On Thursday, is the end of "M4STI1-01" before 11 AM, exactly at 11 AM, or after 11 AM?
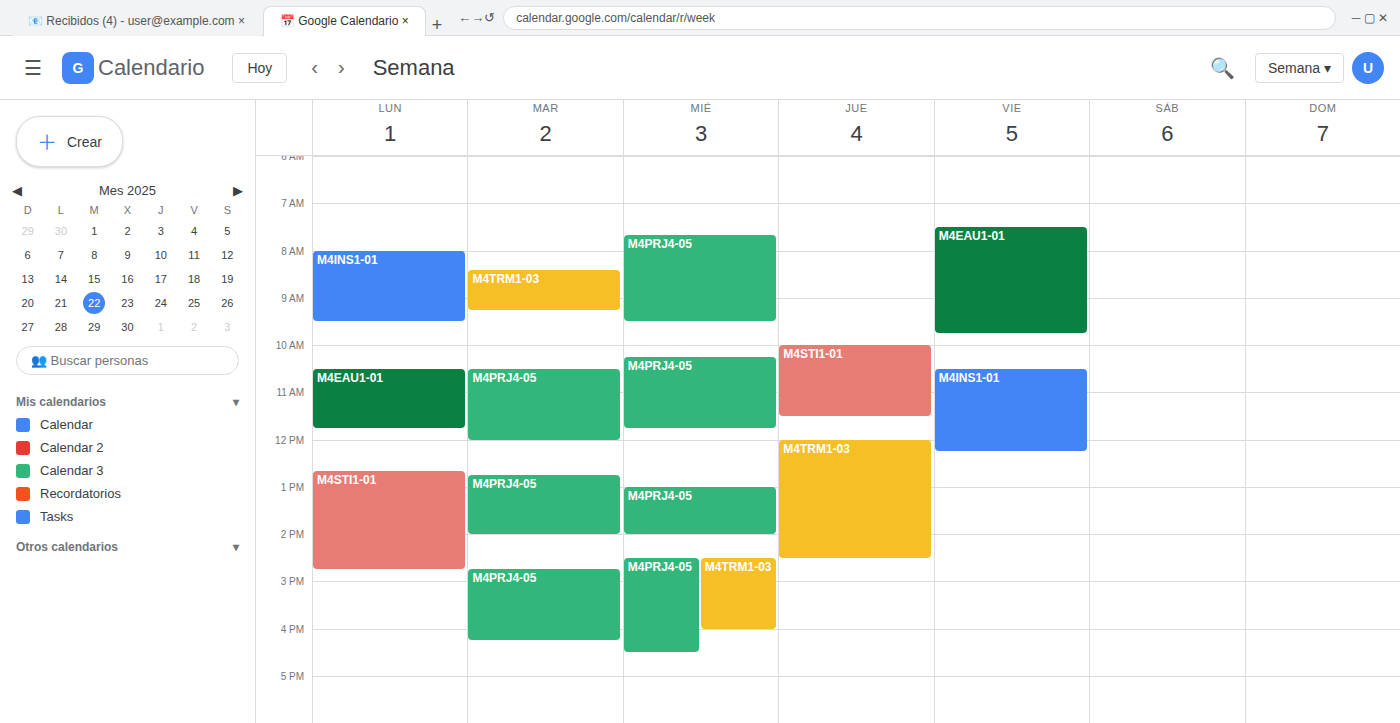
11:30 AM -- after 11 AM, 30 minutes below the 11 AM line.